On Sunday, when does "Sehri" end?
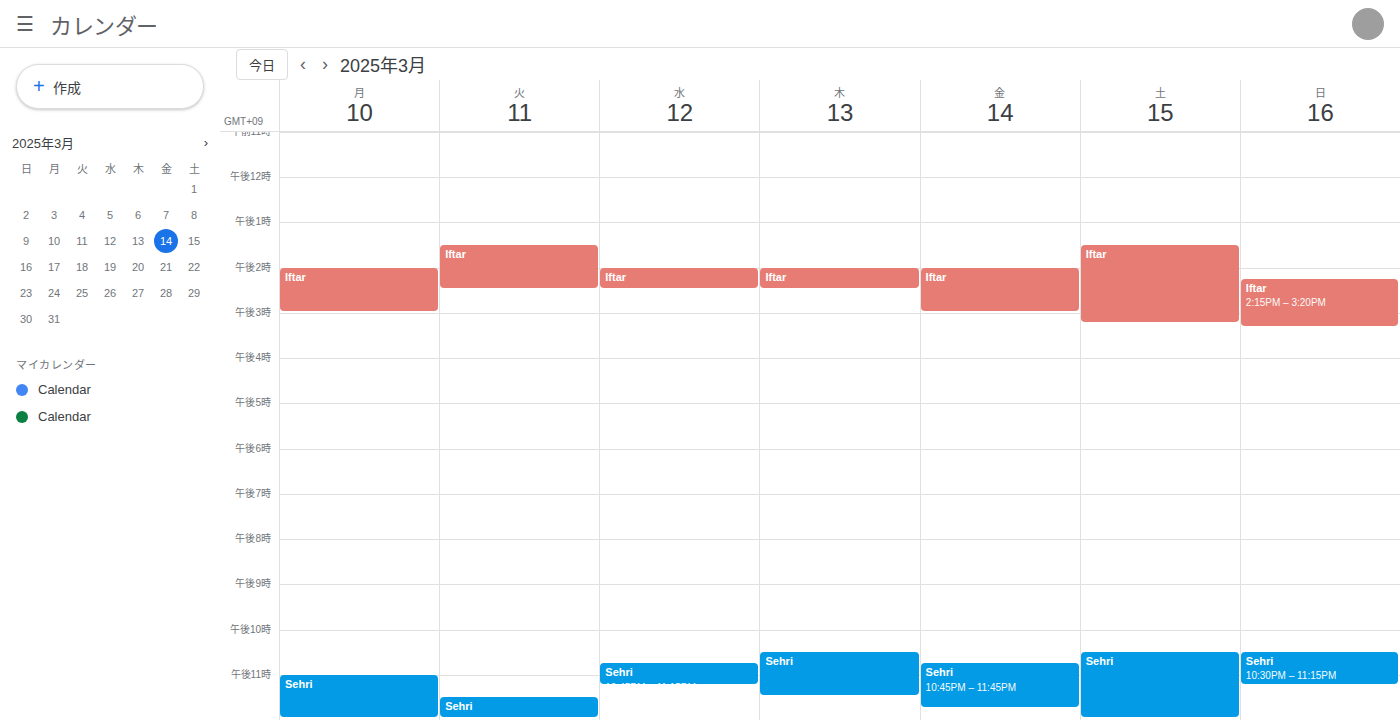
11:15 PM